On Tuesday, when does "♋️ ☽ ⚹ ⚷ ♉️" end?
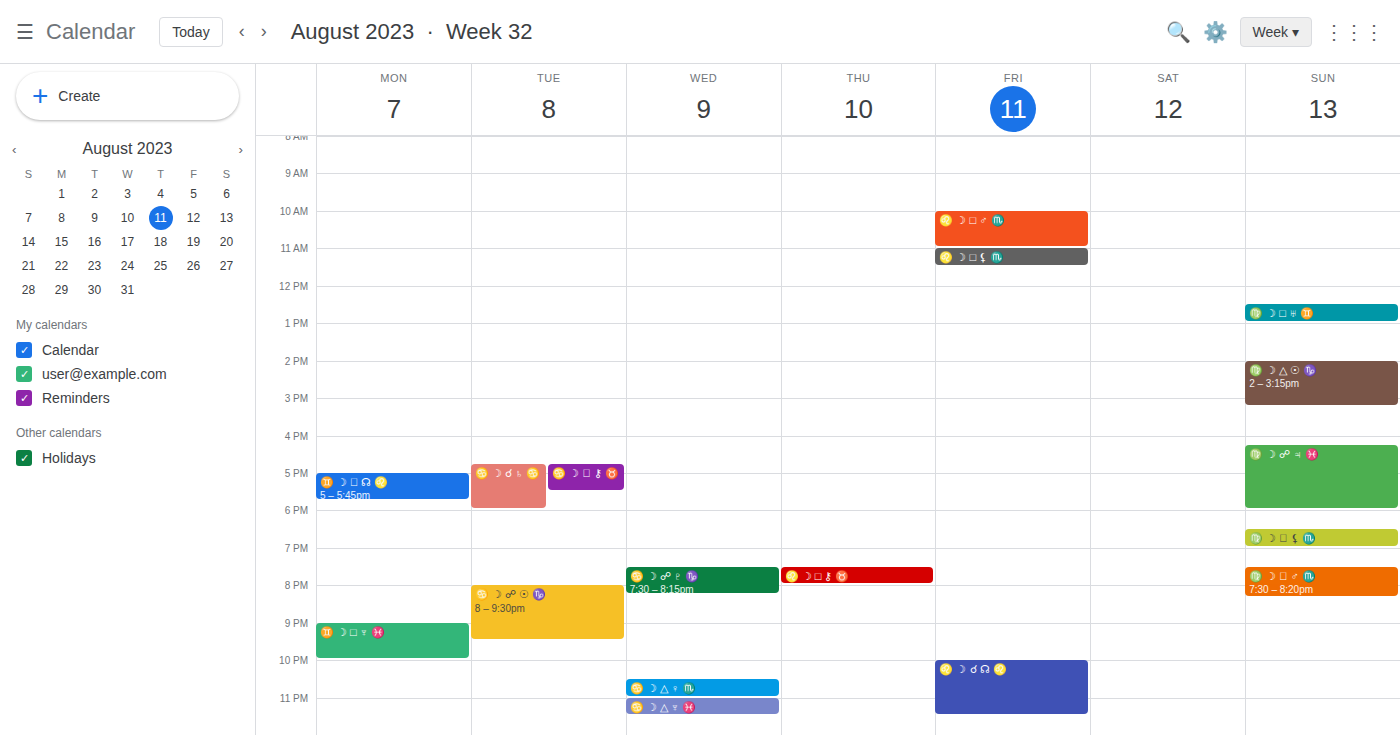
5:30 PM